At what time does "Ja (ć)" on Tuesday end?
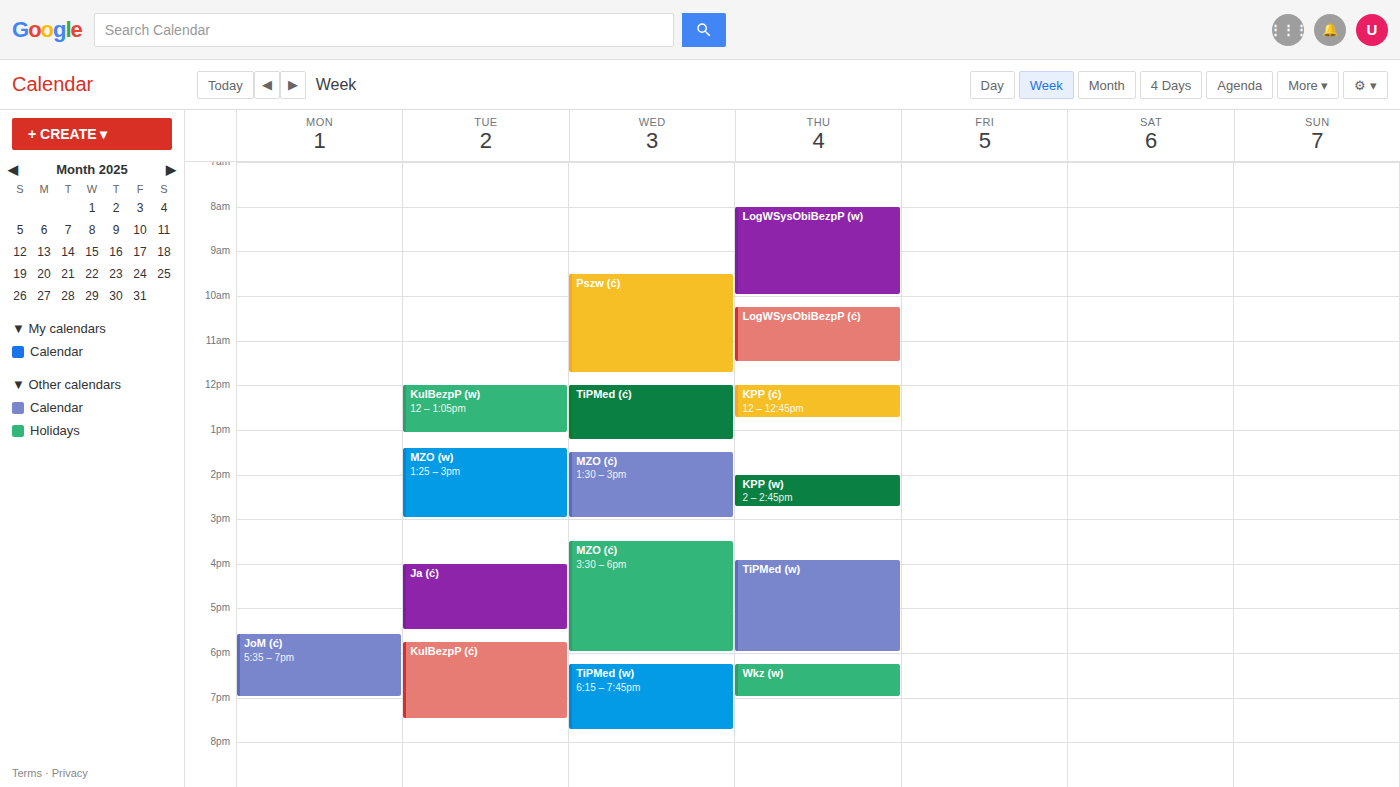
5:30 PM